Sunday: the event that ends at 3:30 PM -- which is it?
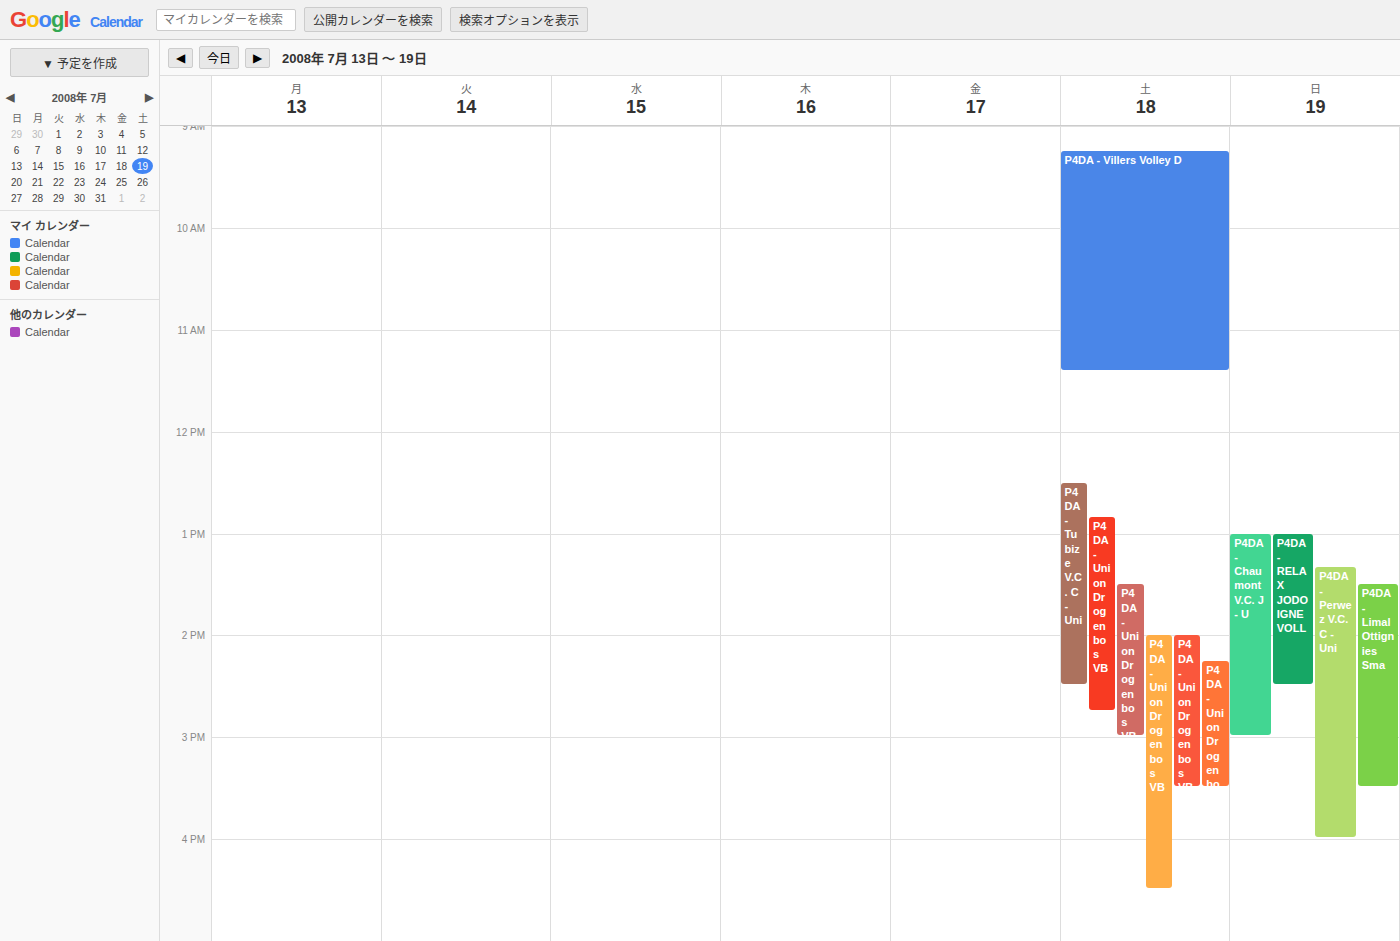
"P4DA - Limal Ottignies Sma"